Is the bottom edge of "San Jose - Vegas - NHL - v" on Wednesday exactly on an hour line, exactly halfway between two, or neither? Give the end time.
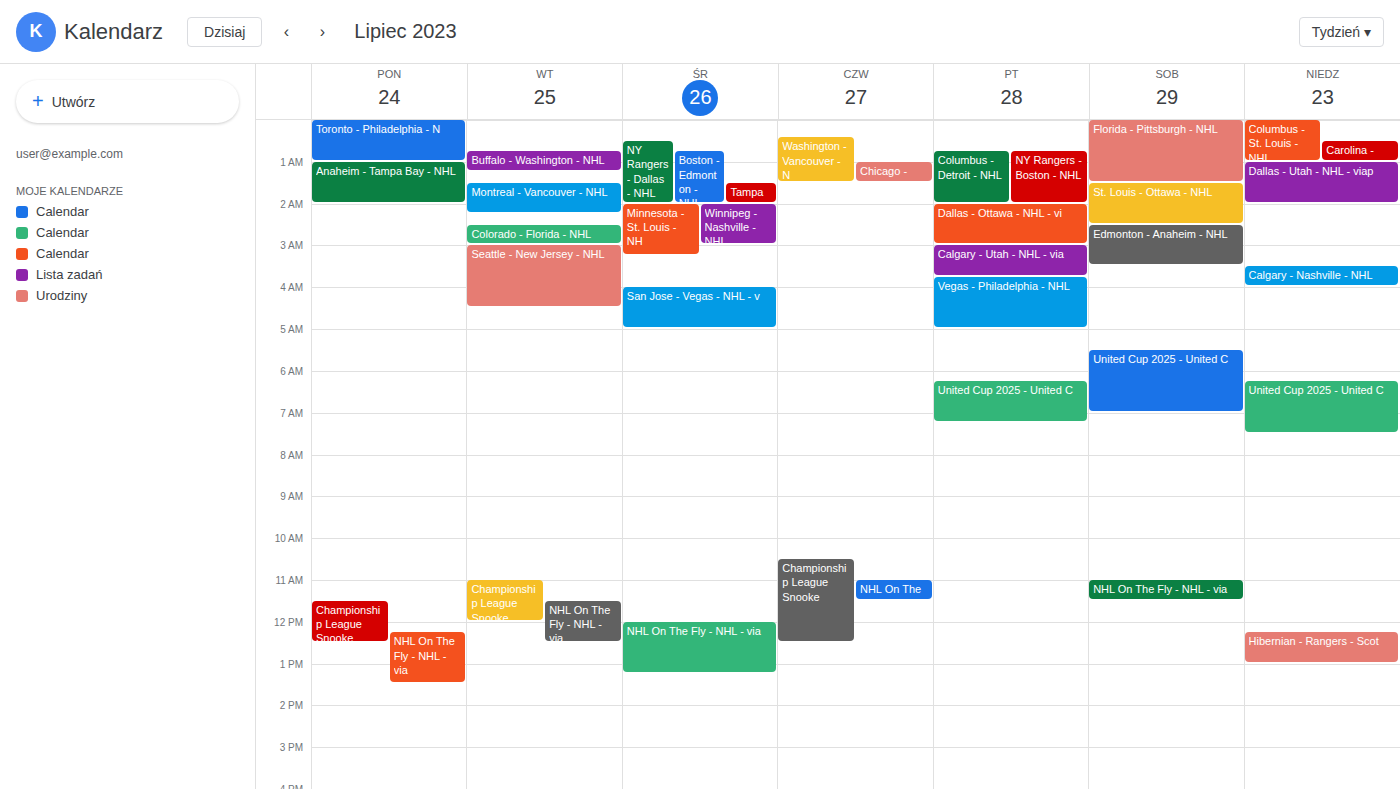
5:00 AM -- exactly on the 5 AM line.